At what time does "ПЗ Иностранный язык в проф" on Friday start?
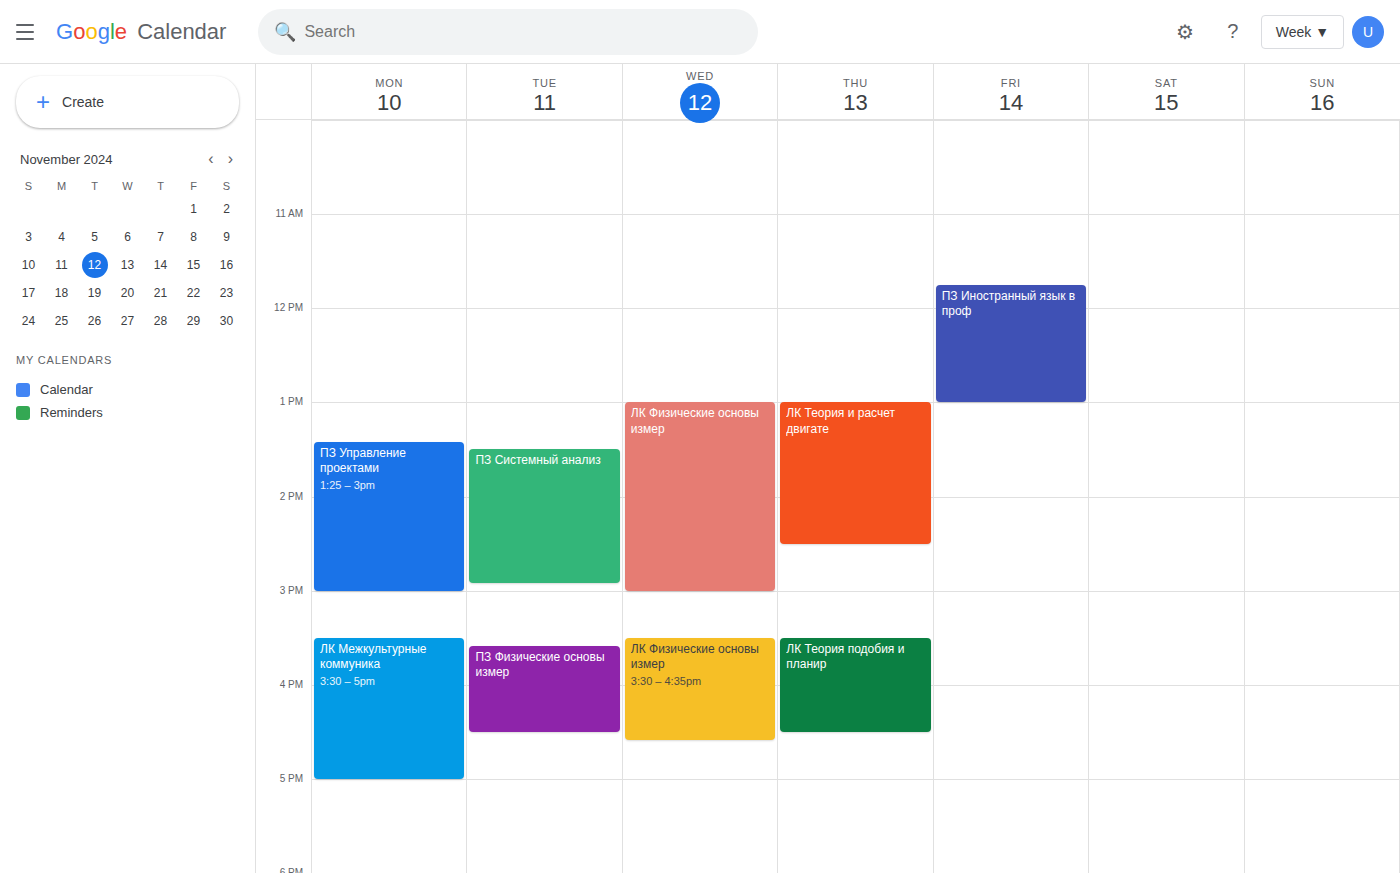
11:45 AM